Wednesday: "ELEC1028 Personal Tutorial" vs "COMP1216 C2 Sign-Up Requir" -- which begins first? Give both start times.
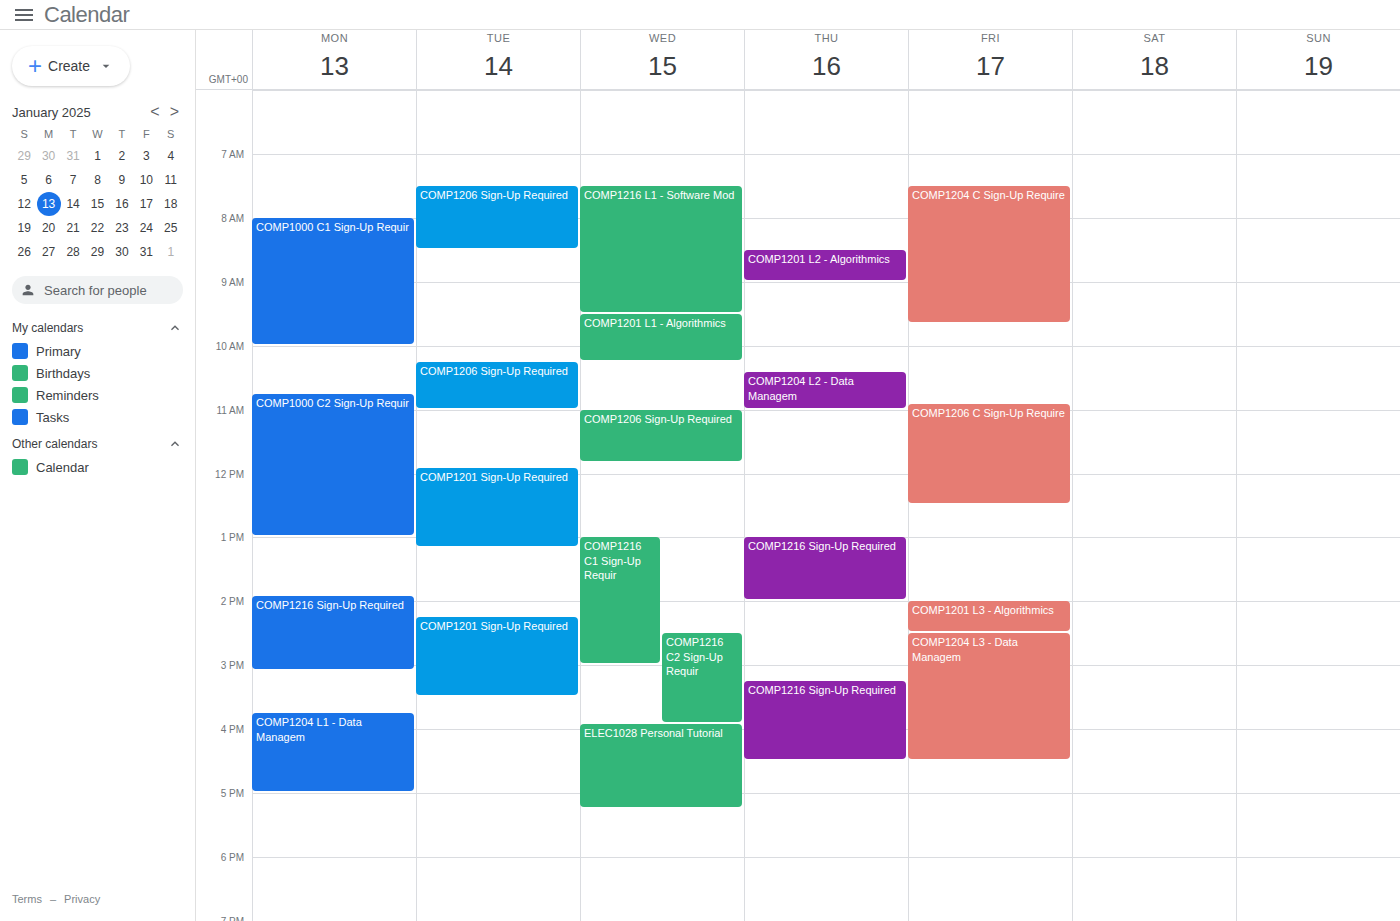
"COMP1216 C2 Sign-Up Requir" 2:30 PM; "ELEC1028 Personal Tutorial" 3:55 PM.